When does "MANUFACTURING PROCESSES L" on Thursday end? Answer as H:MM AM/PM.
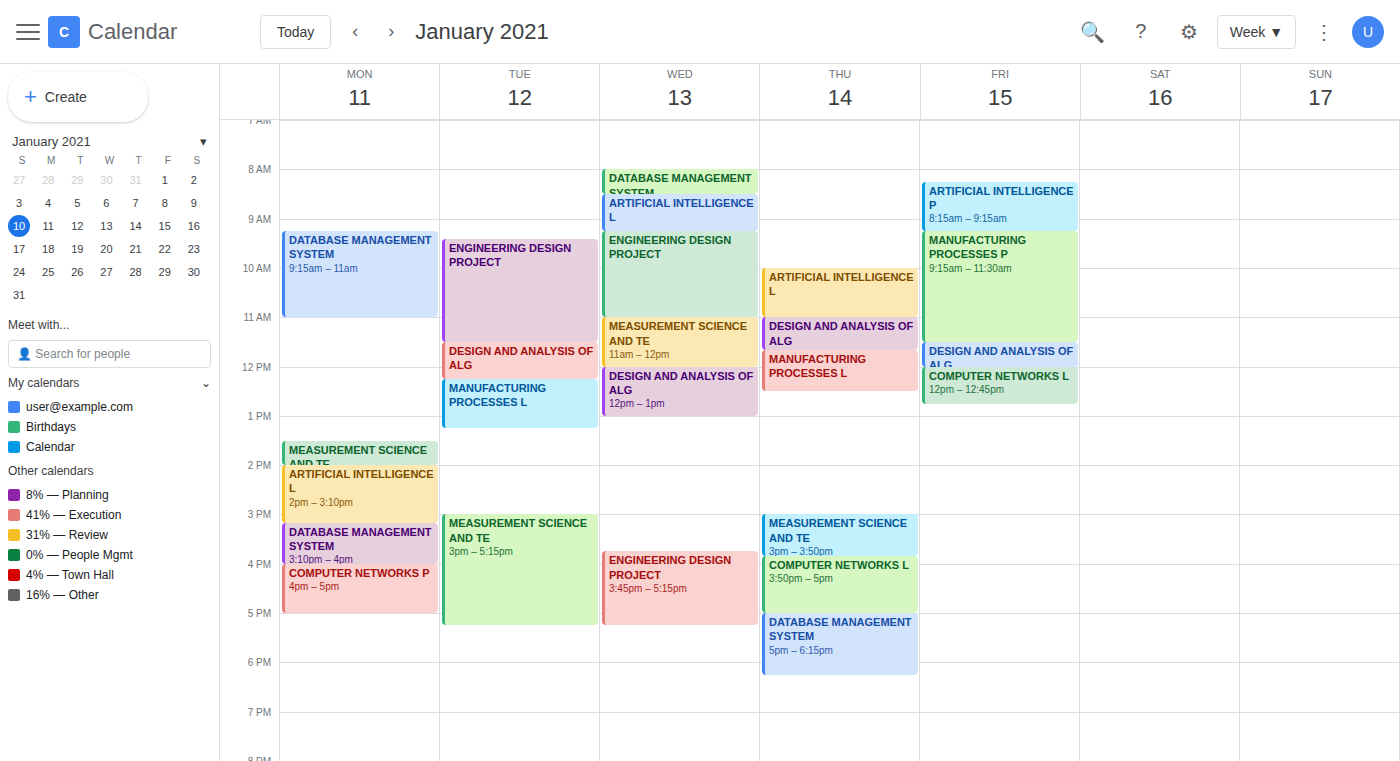
12:30 PM